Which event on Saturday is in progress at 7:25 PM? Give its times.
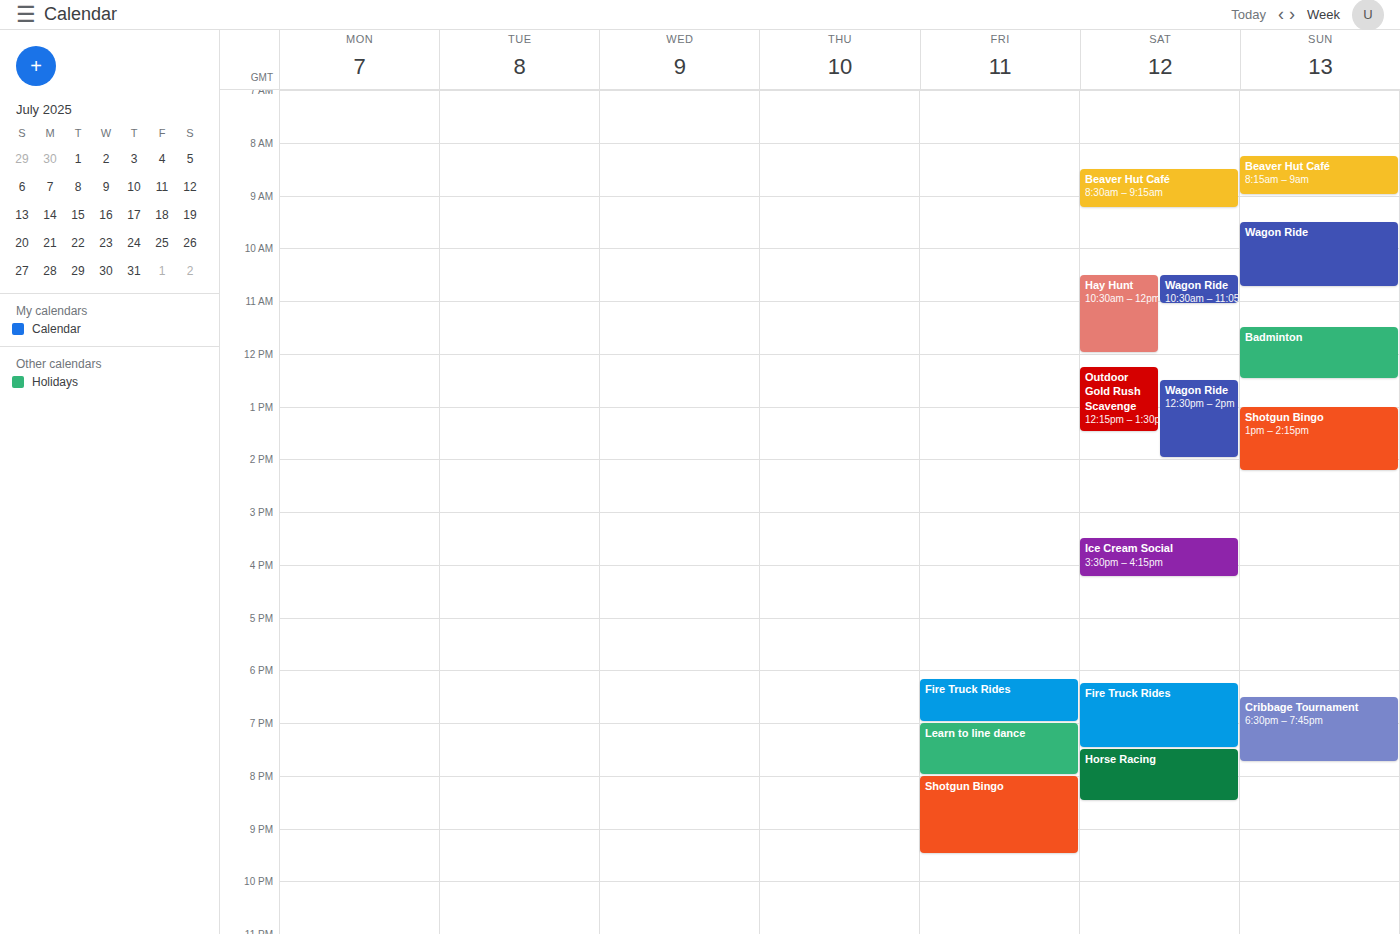
"Fire Truck Rides", 6:15 PM to 7:30 PM